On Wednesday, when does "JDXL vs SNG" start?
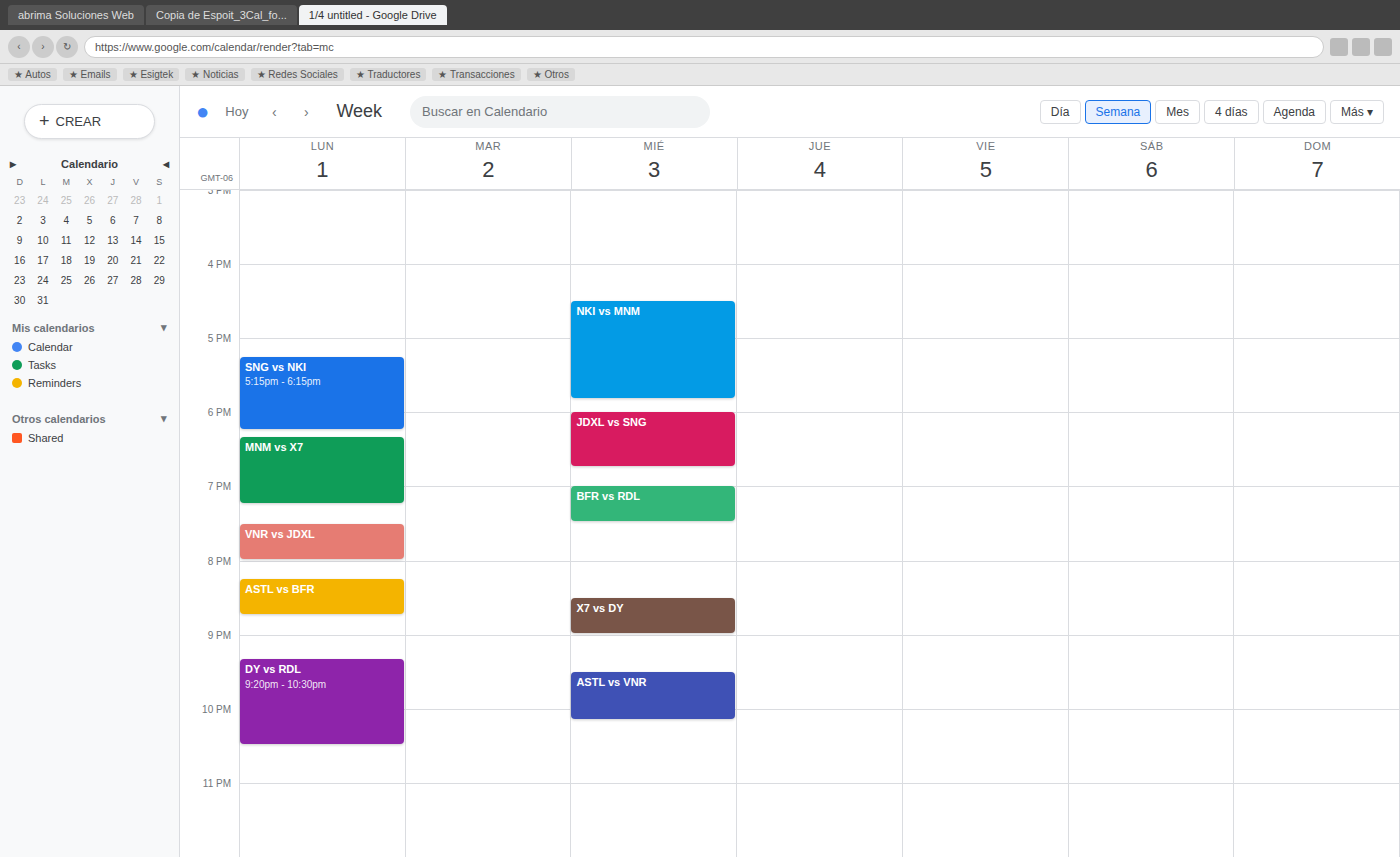
6:00 PM